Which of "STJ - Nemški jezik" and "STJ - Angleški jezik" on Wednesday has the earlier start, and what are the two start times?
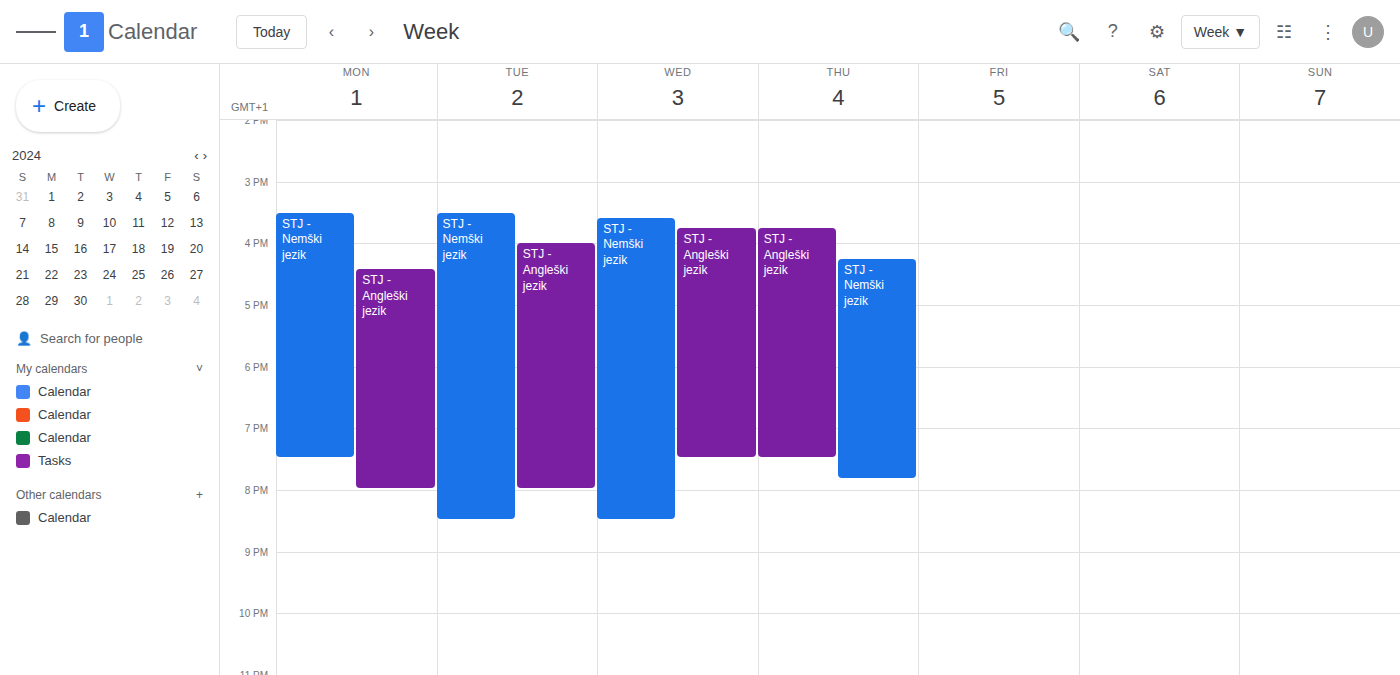
"STJ - Nemški jezik" 3:35 PM; "STJ - Angleški jezik" 3:45 PM.